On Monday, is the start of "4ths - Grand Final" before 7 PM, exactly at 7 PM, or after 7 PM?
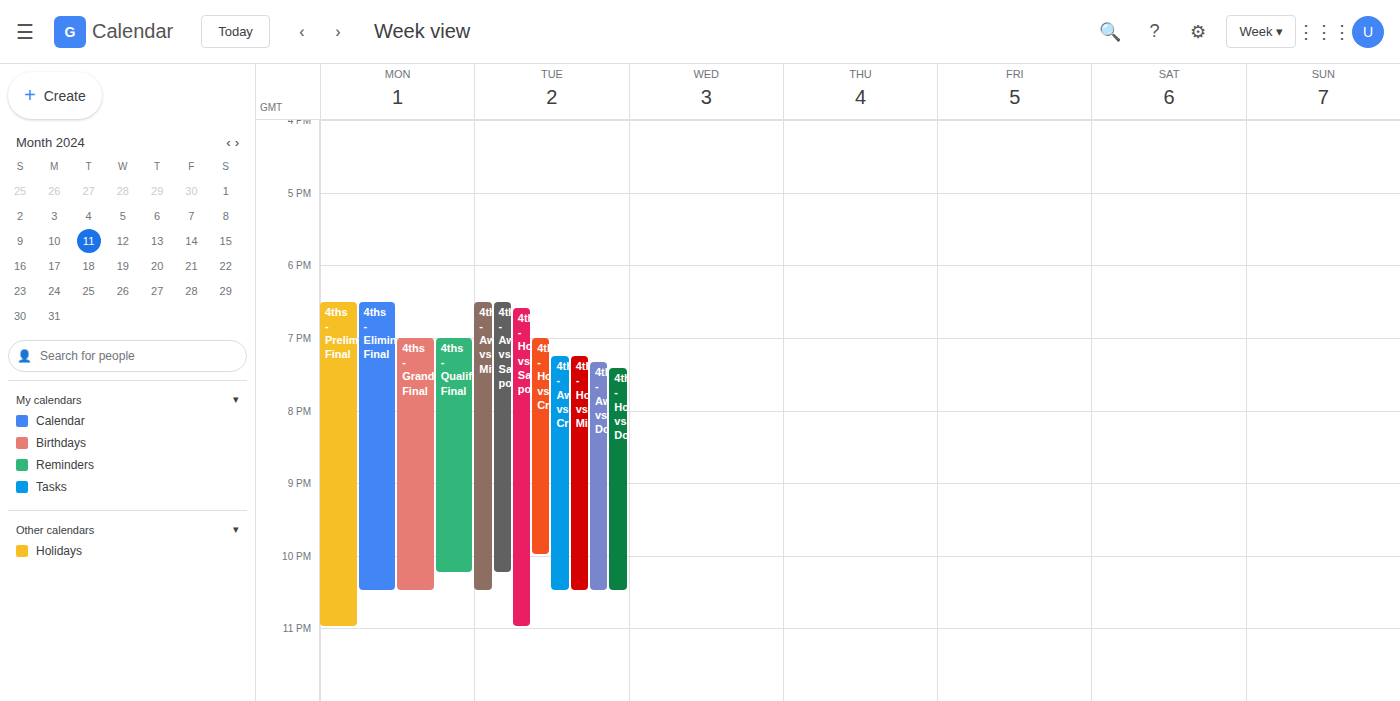
7:00 PM -- exactly at 7 PM, on the 7 PM line.